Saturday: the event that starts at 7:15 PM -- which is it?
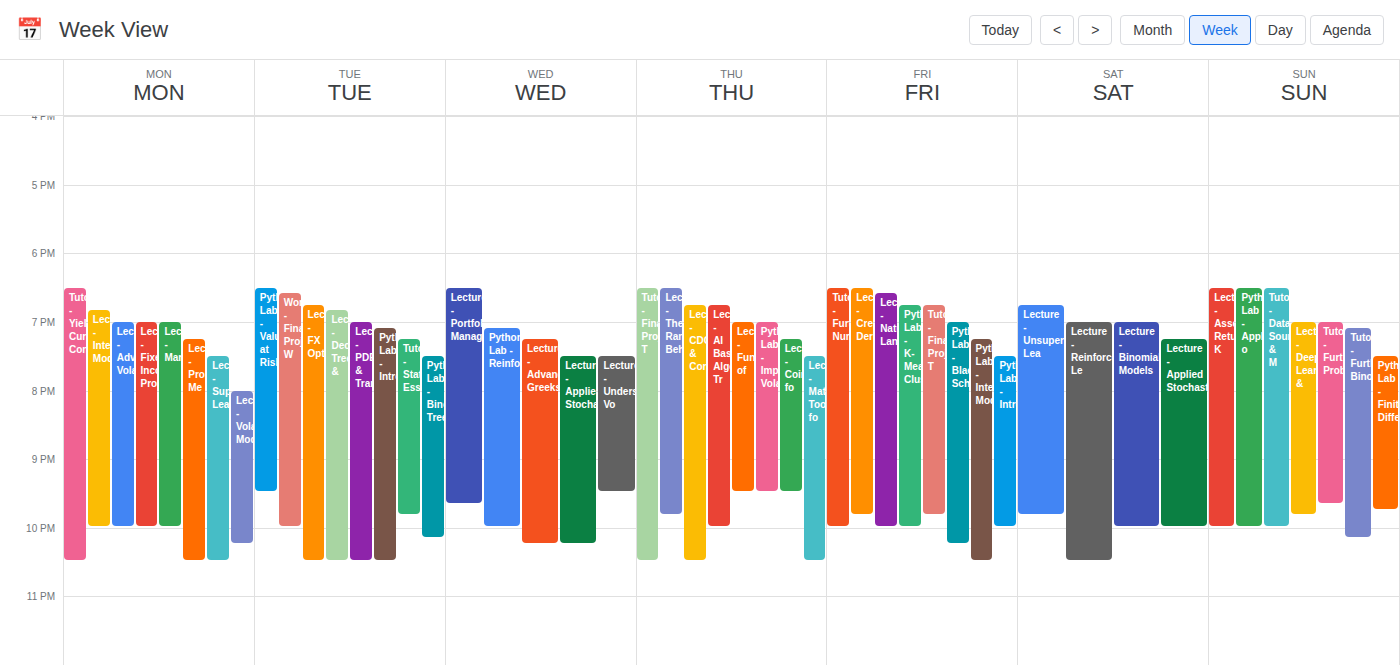
"Lecture - Applied Stochast"